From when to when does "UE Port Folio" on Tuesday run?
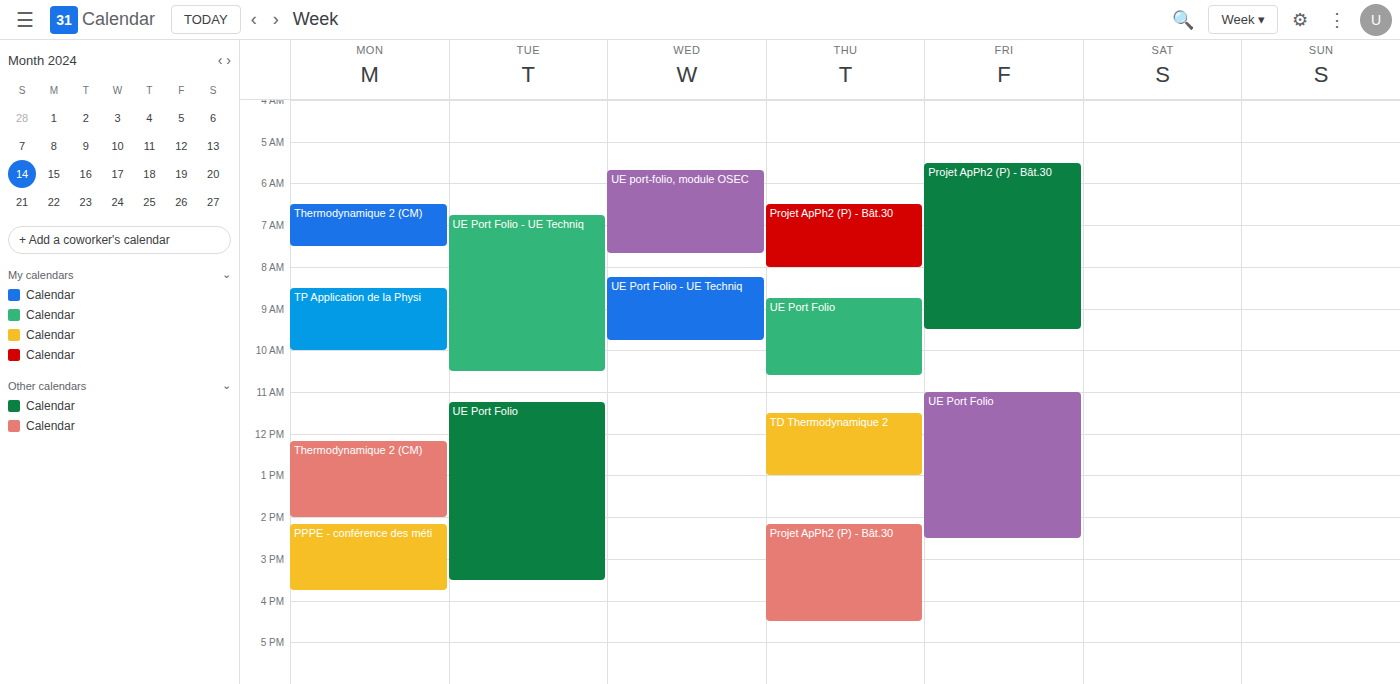
11:15 AM to 3:30 PM